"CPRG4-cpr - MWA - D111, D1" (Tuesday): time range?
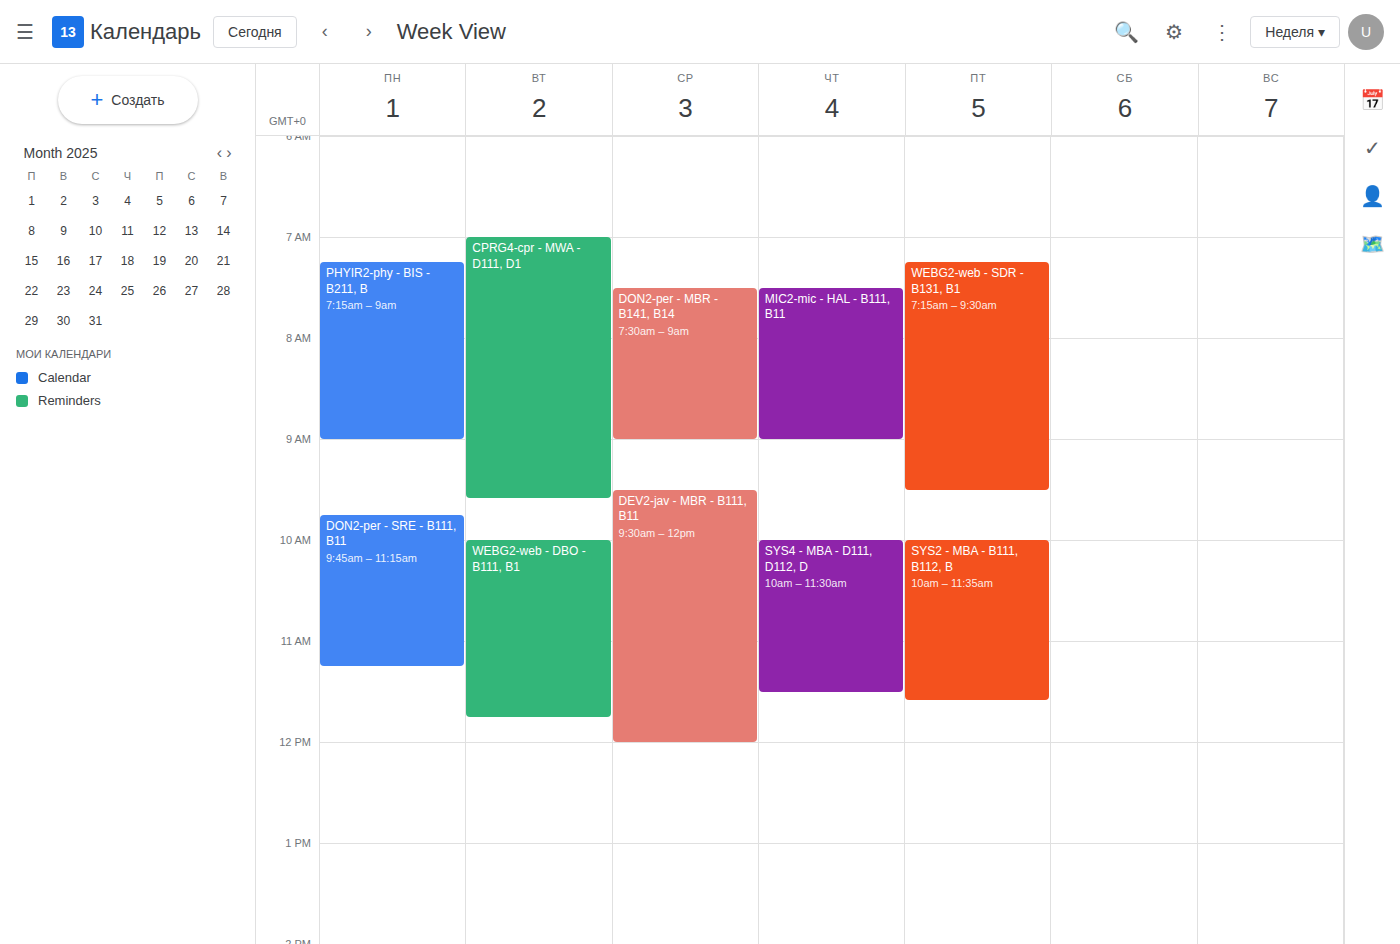
7:00 AM to 9:35 AM